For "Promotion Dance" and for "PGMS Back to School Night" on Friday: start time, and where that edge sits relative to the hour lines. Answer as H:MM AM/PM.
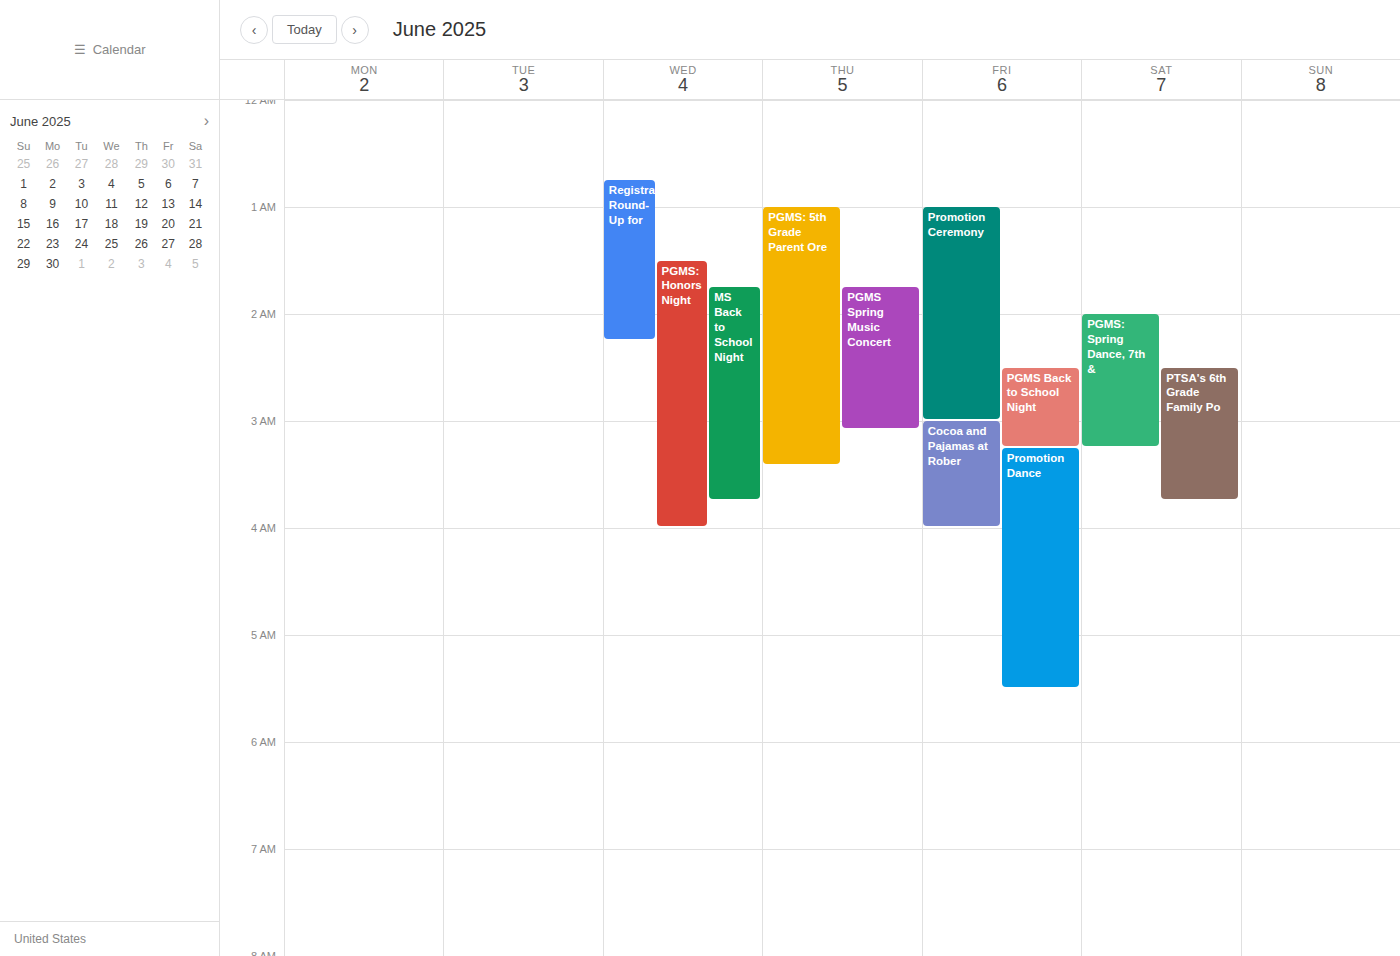
"Promotion Dance": 3:15 AM, neither: a quarter of the way from the 3 AM line to the 4 AM line. "PGMS Back to School Night": 2:30 AM, halfway between the 2 AM and 3 AM lines.